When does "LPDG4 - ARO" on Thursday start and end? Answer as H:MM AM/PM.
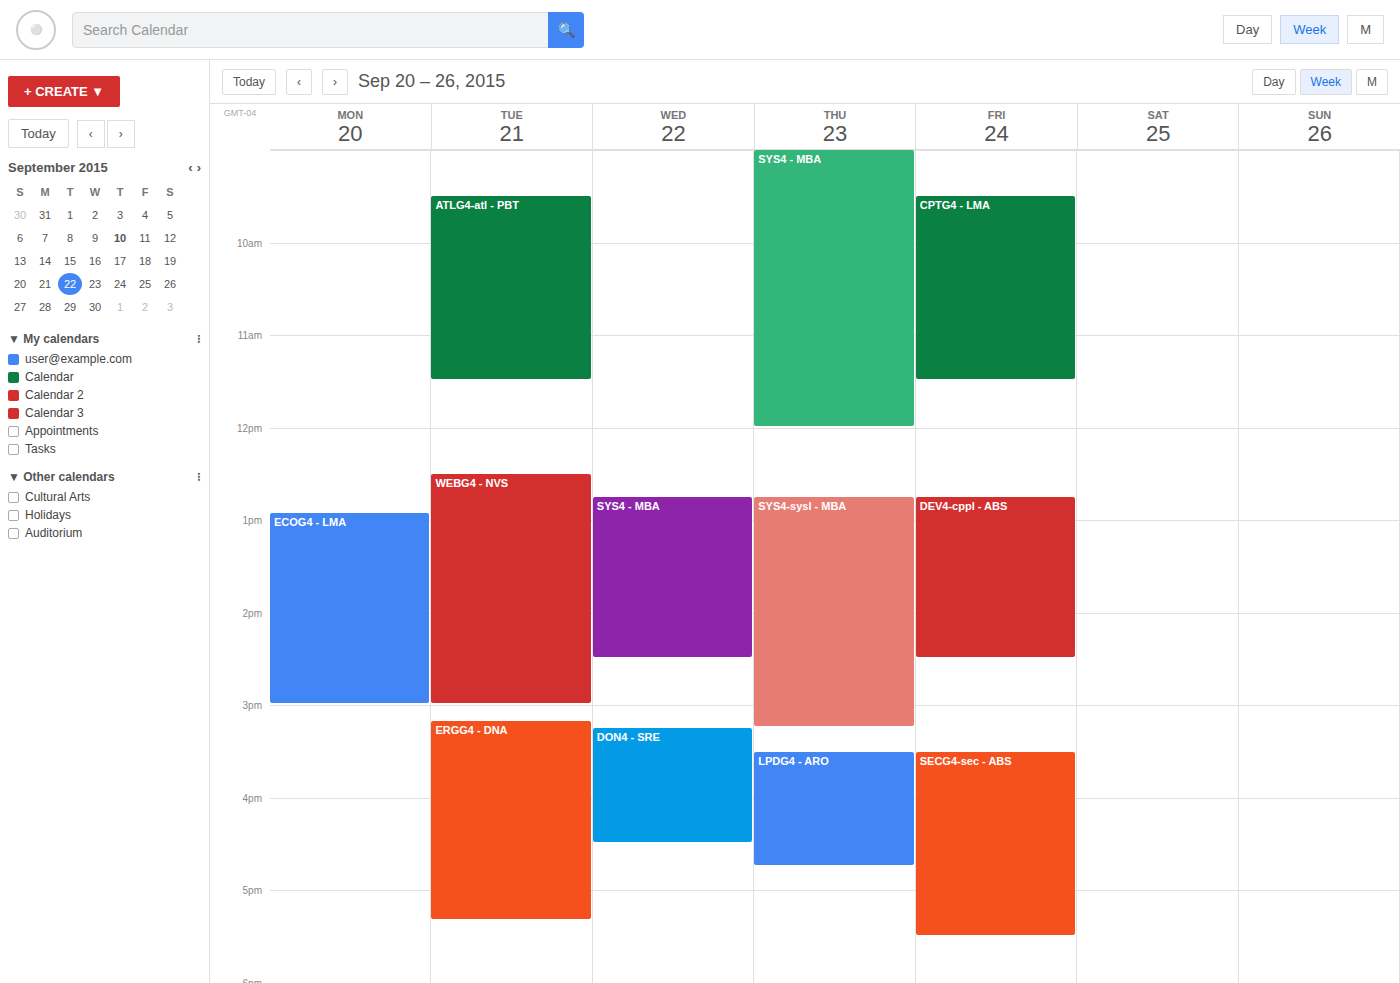
3:30 PM to 4:45 PM